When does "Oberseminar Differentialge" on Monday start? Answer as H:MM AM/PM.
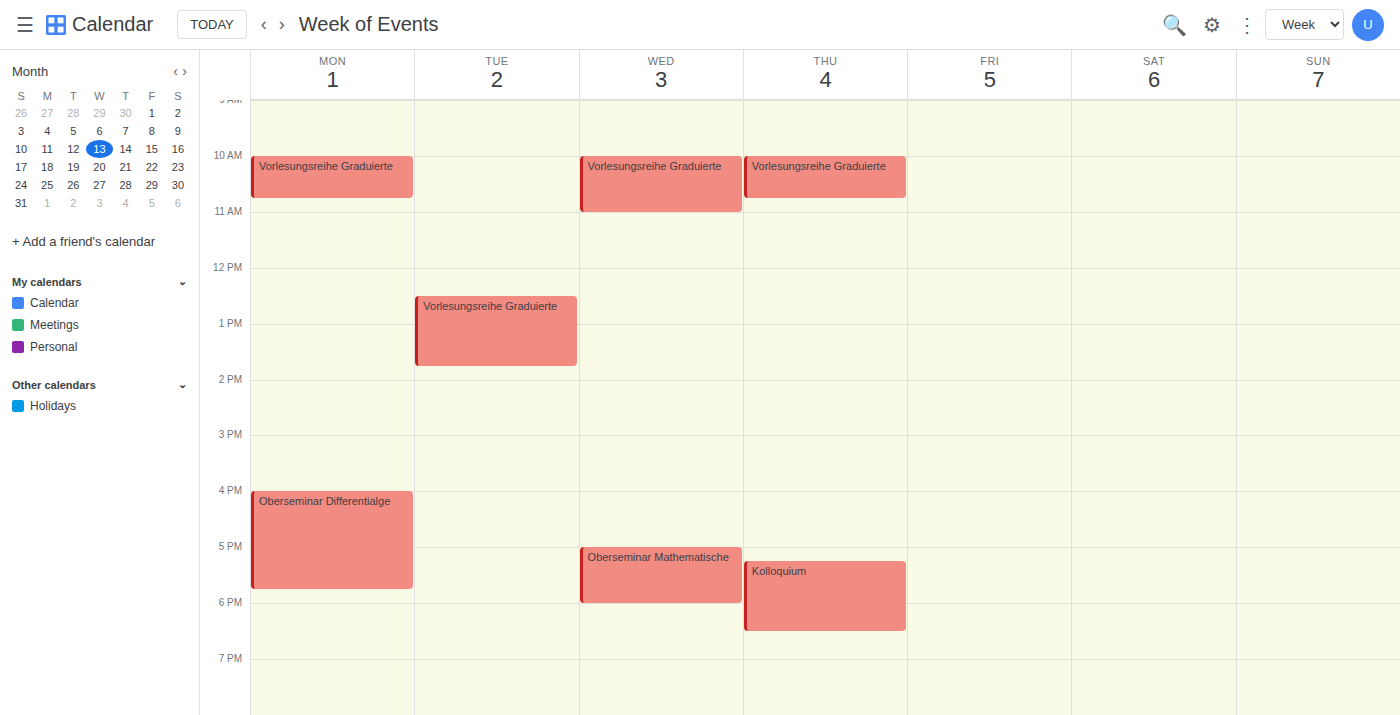
4:00 PM